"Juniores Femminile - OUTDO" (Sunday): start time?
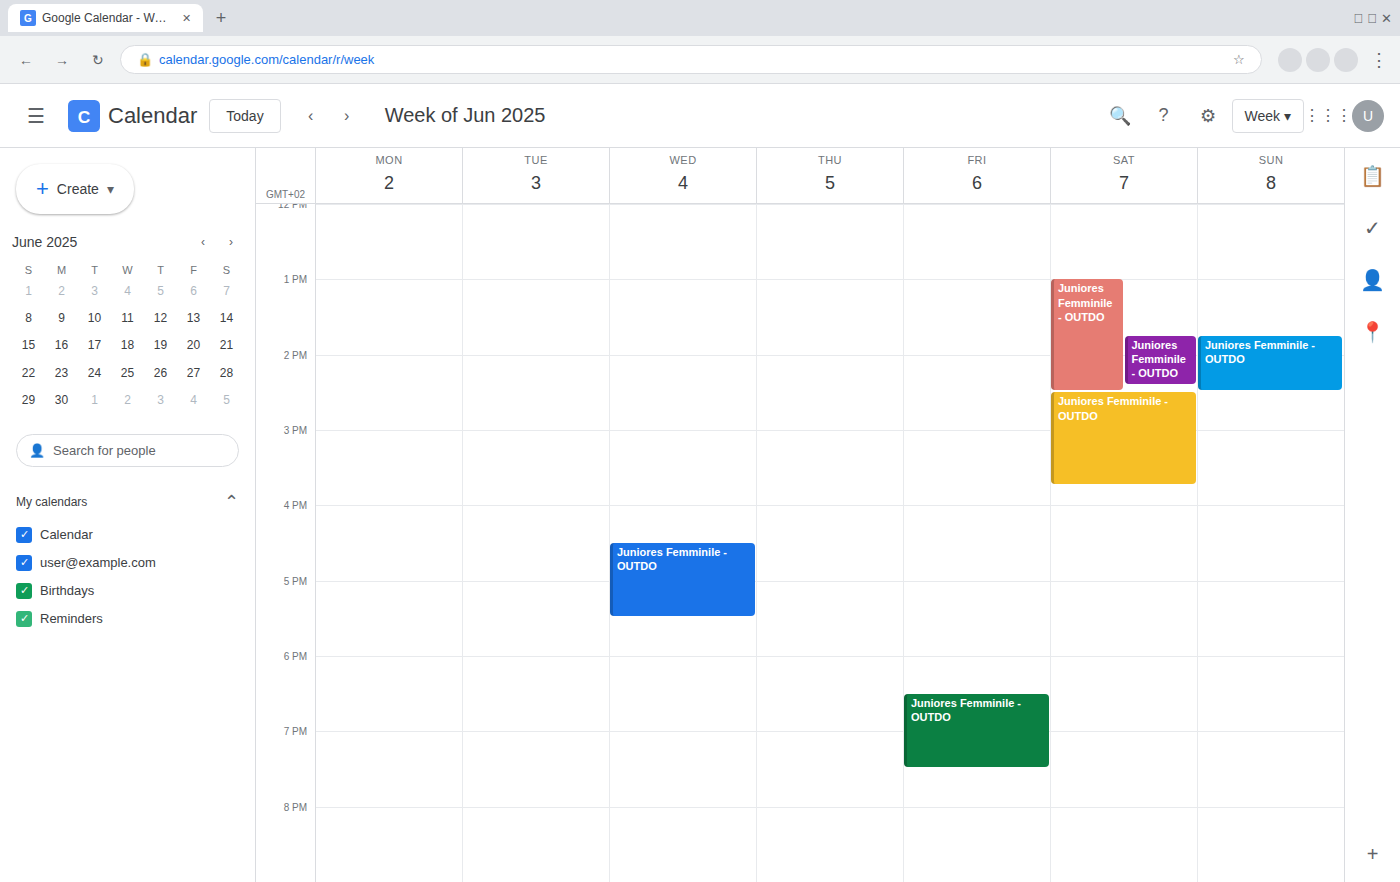
1:45 PM